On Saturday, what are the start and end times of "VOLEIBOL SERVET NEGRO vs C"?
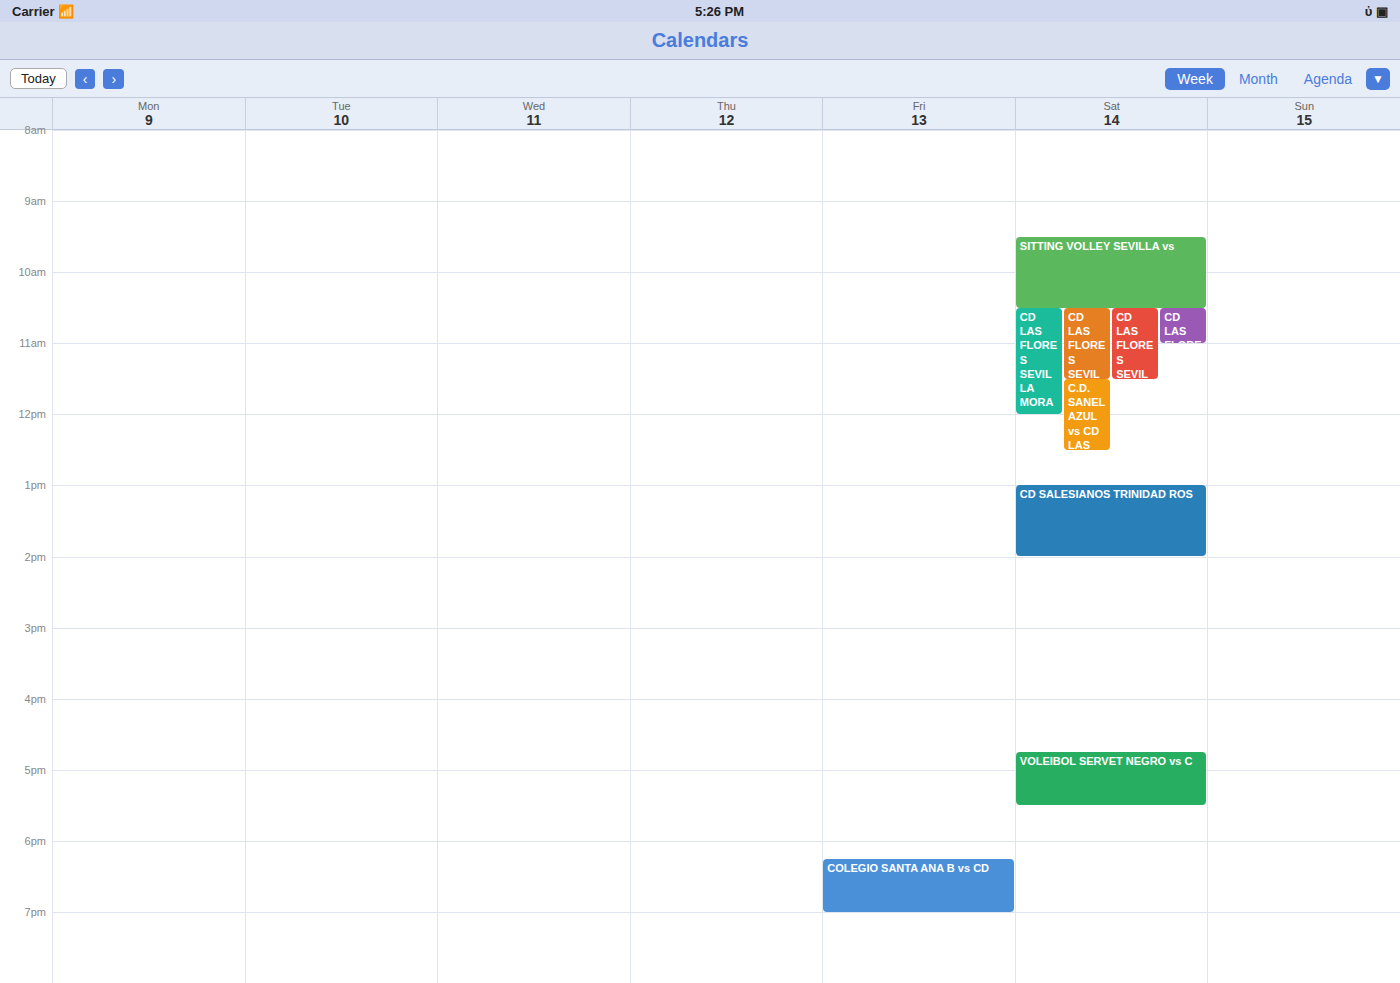
4:45 PM to 5:30 PM